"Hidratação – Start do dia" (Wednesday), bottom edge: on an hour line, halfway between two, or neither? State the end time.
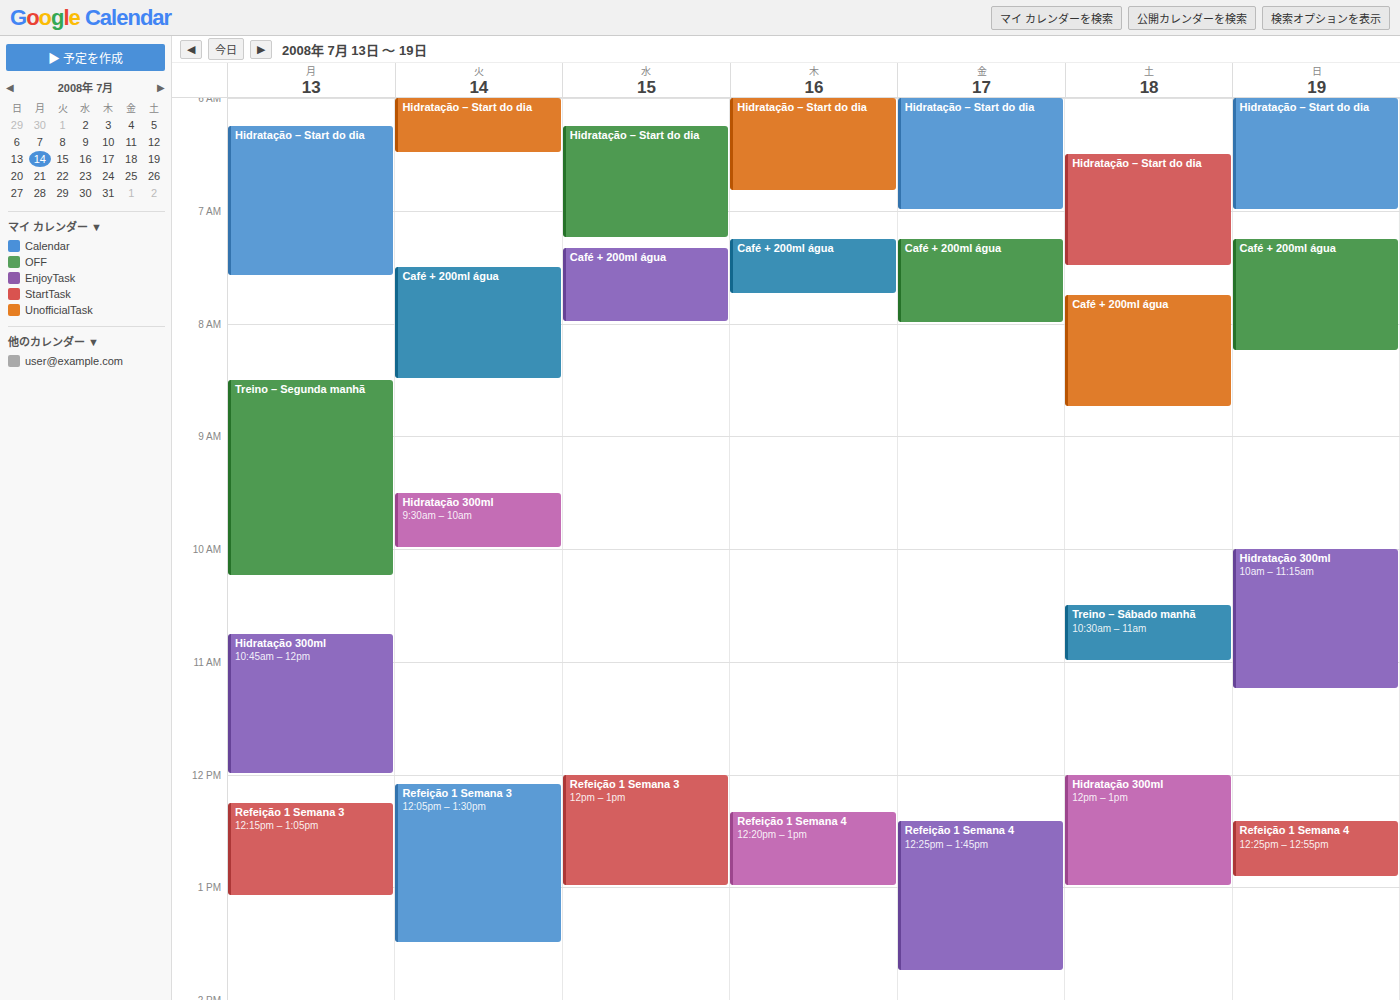
7:15 AM -- neither: a quarter of the way from the 7 AM line to the 8 AM line.